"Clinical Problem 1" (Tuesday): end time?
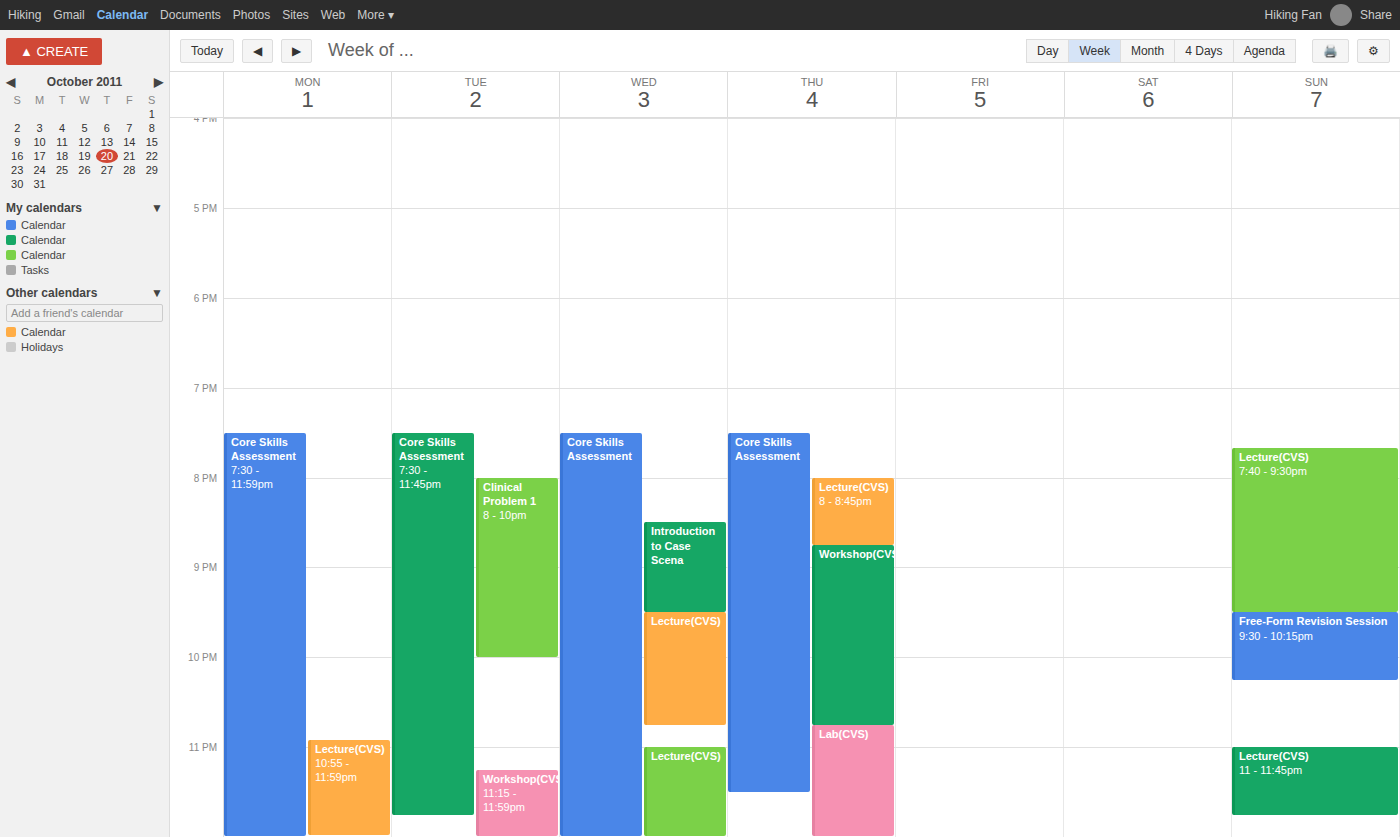
10:00 PM